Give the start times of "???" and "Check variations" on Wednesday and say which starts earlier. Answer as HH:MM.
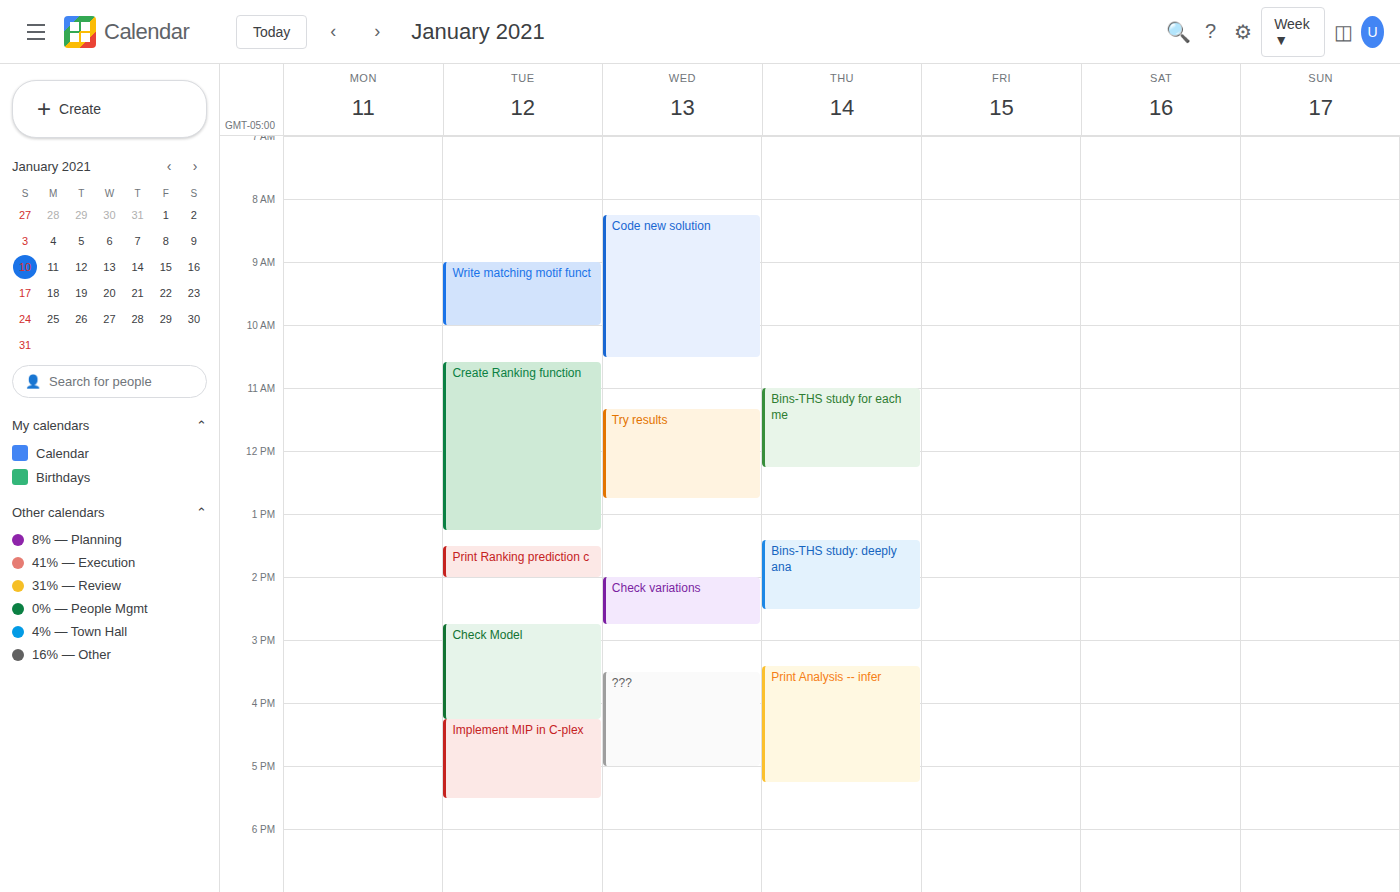
"Check variations" 14:00; "???" 15:30.